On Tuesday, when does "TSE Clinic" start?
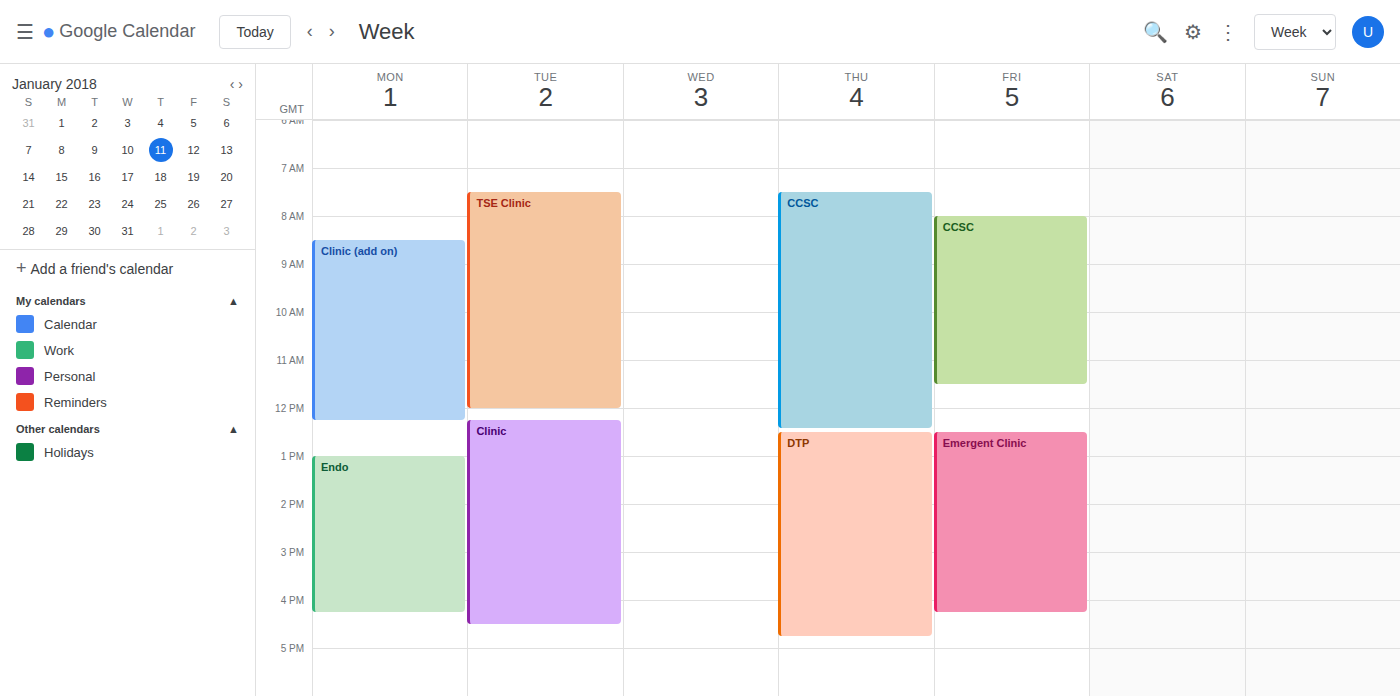
7:30 AM